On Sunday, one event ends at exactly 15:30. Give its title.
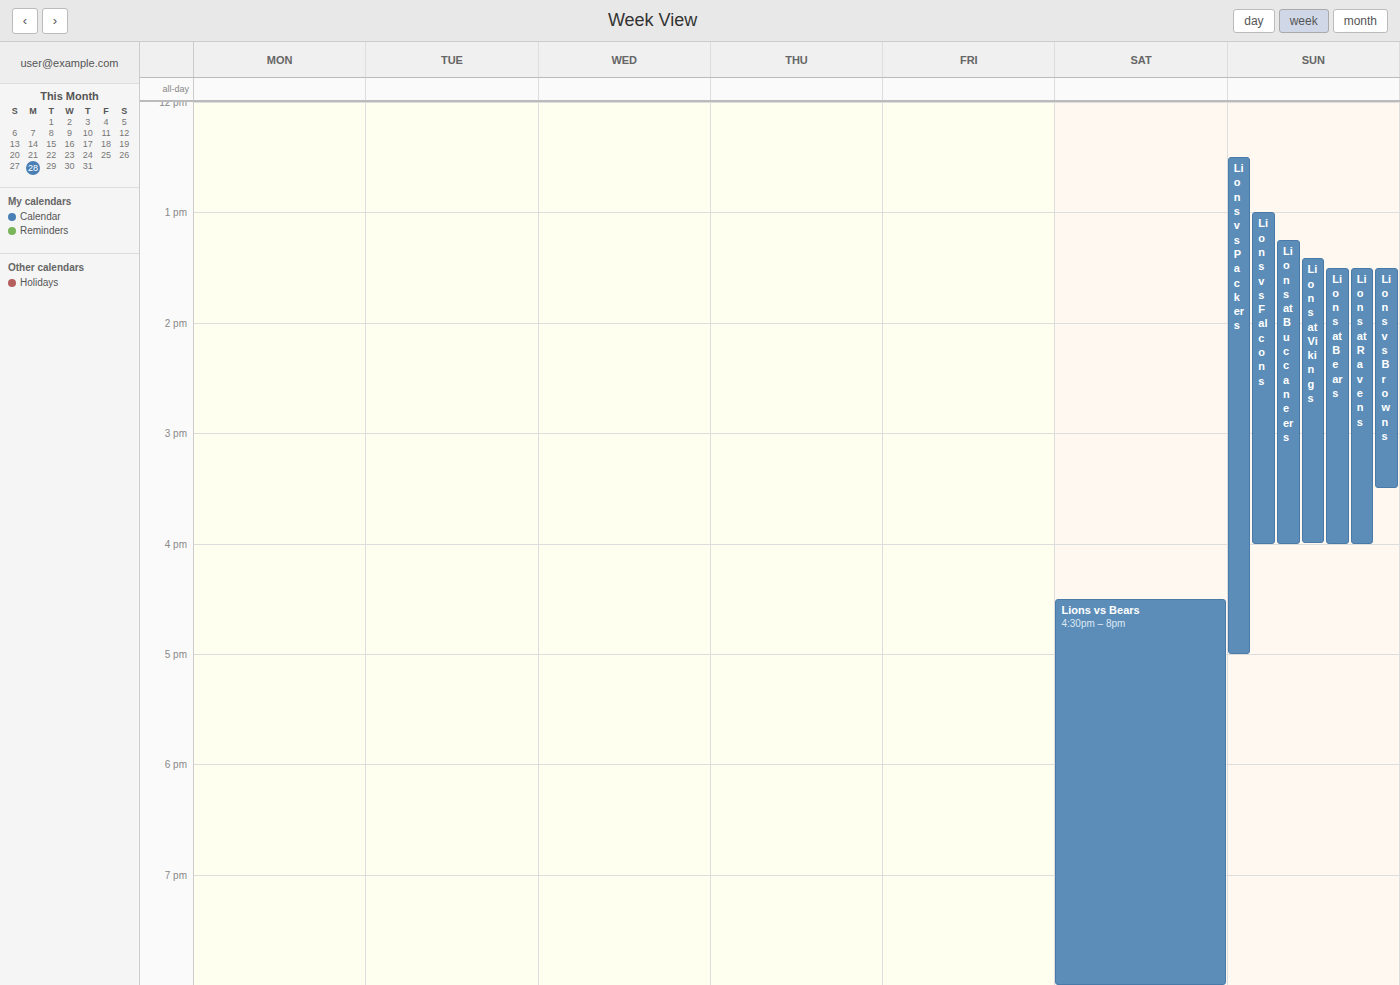
"Lions vs Browns"